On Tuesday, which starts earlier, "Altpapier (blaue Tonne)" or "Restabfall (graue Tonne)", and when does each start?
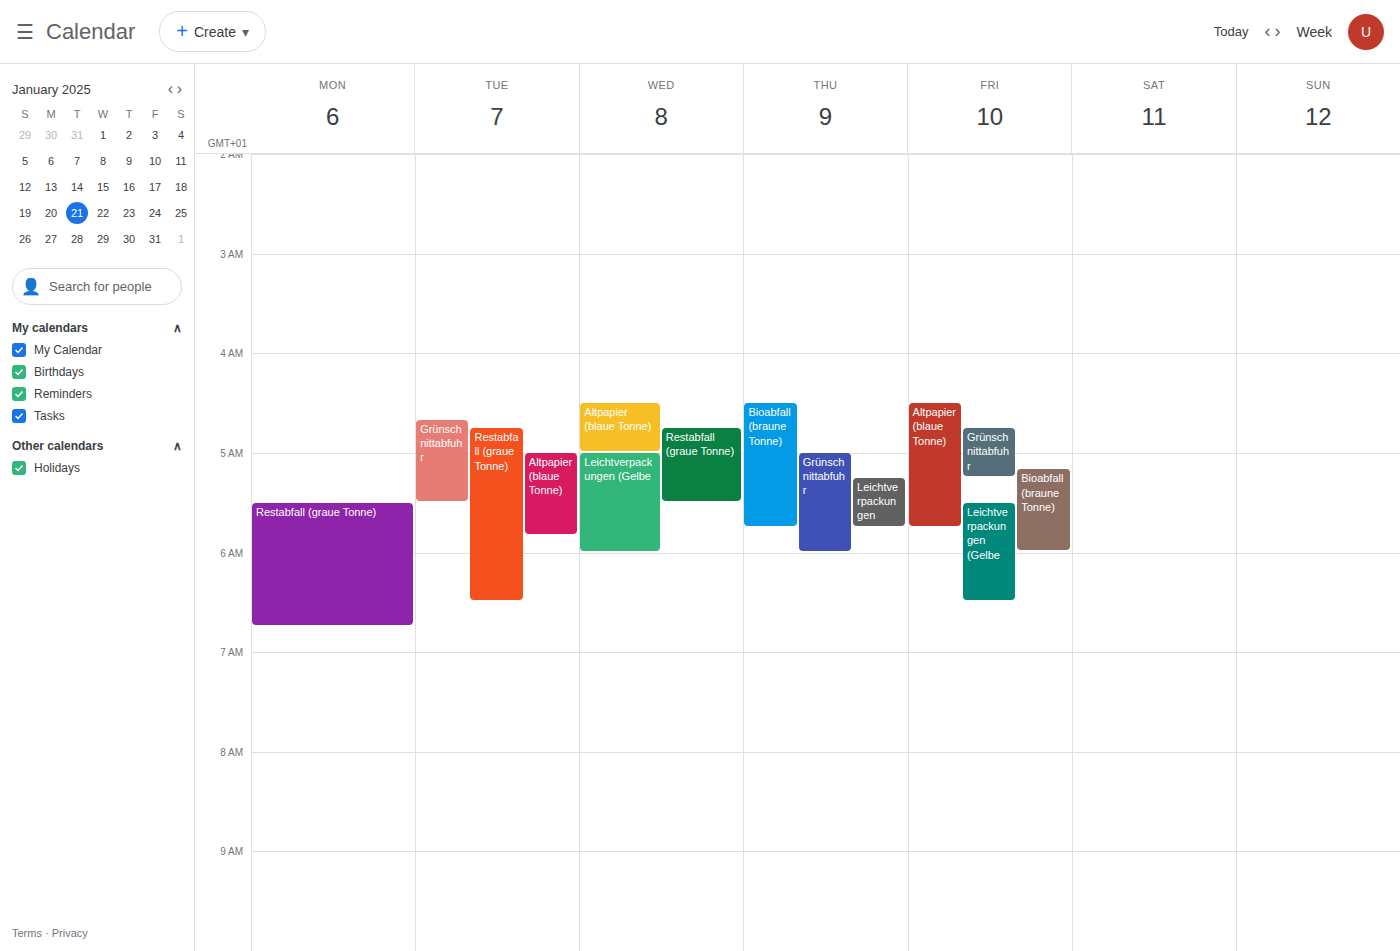
"Restabfall (graue Tonne)" 4:45 AM; "Altpapier (blaue Tonne)" 5:00 AM.